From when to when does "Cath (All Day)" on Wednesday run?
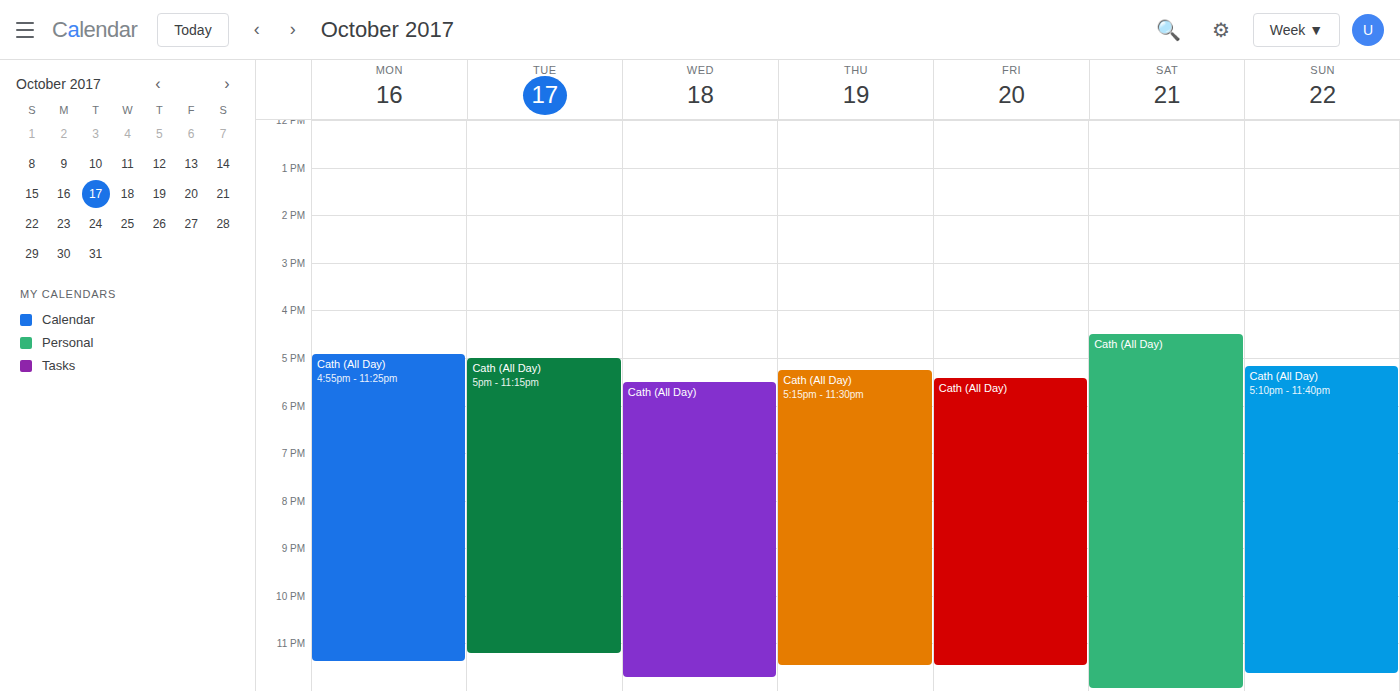
5:30 PM to 11:45 PM